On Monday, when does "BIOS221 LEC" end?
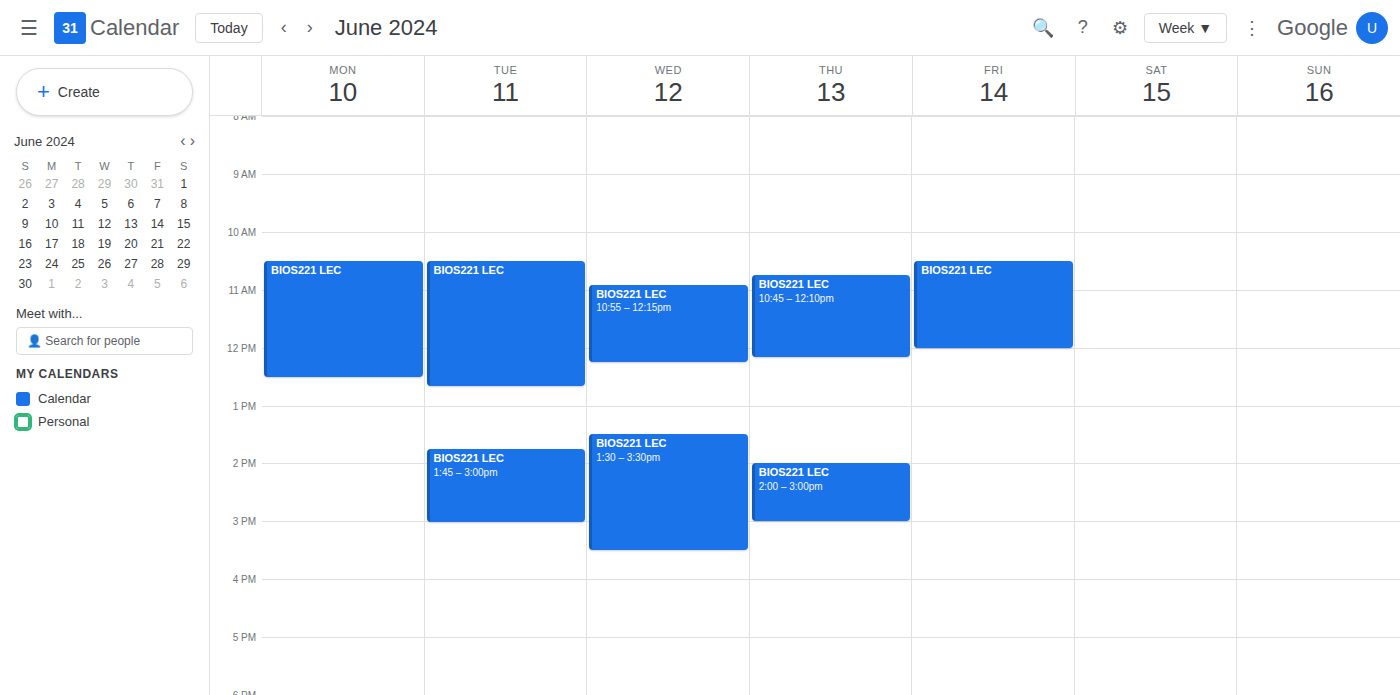
12:30 PM